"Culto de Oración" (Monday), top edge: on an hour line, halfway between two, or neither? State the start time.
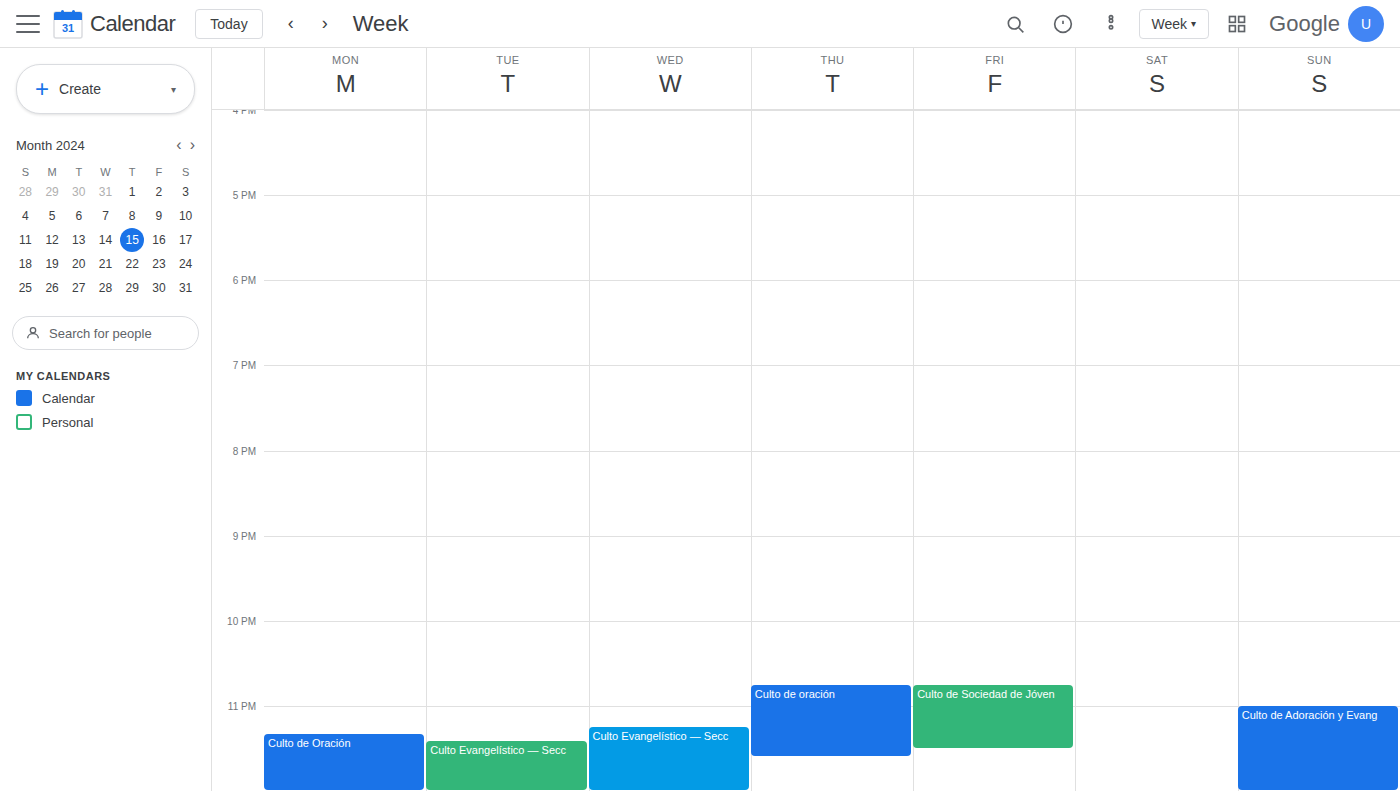
11:20 PM -- neither: 20 minutes below the 11 PM line and 40 minutes above the 12 AM line.